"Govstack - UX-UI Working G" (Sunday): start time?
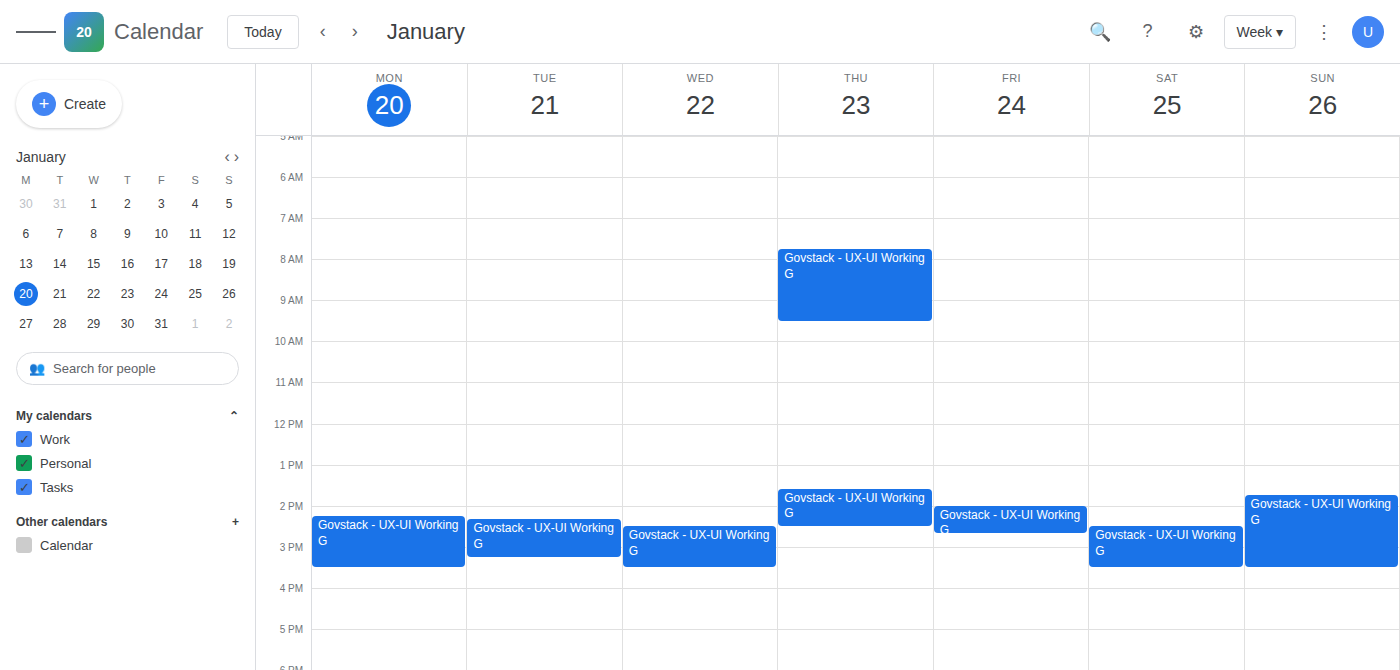
1:45 PM